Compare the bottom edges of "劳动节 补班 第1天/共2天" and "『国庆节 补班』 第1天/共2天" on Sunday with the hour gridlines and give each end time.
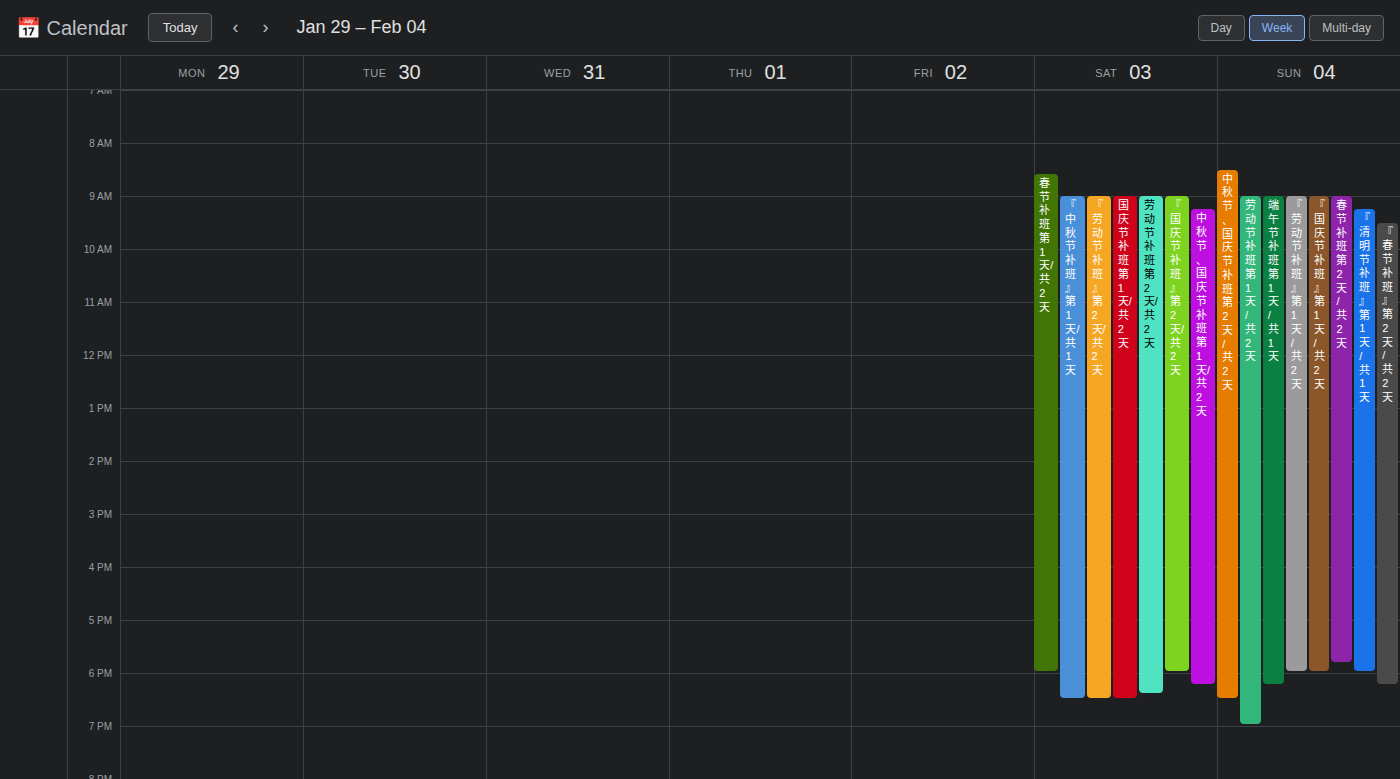
"劳动节 补班 第1天/共2天": 7:00 PM, exactly on the 7 PM line. "『国庆节 补班』 第1天/共2天": 6:00 PM, exactly on the 6 PM line.